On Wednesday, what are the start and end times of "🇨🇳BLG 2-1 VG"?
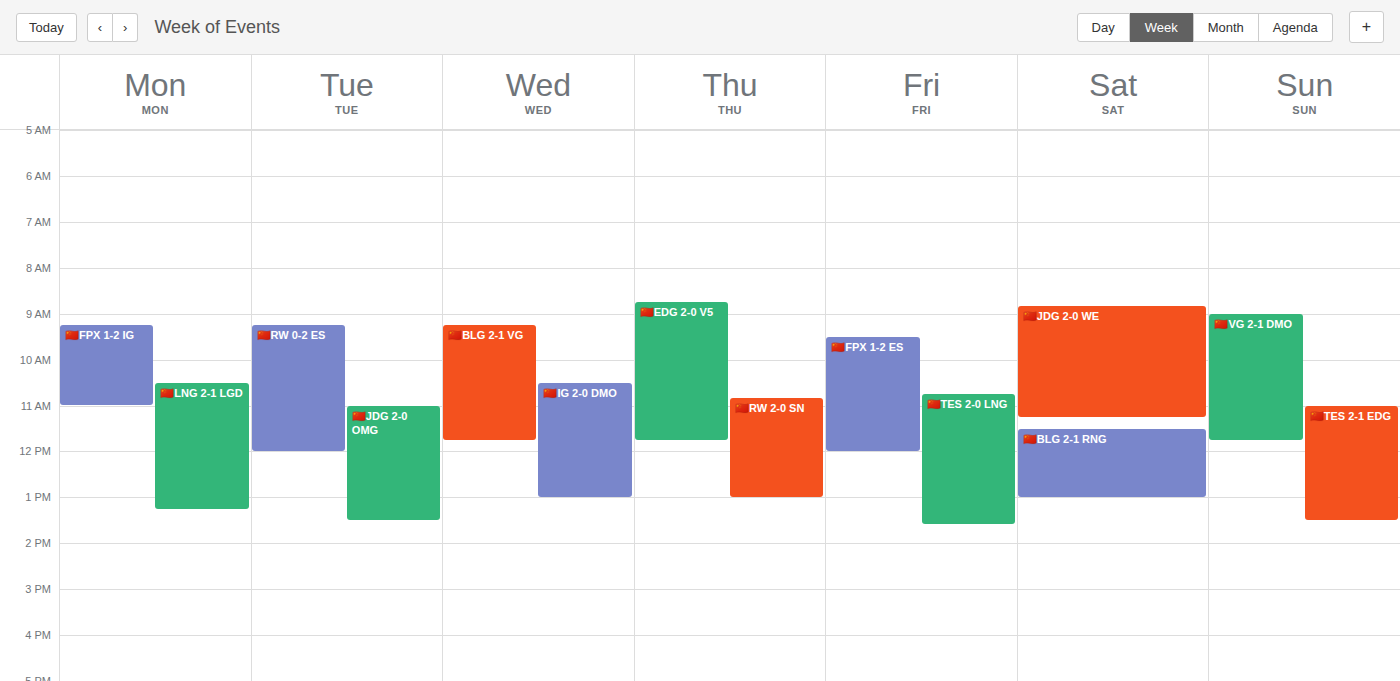
9:15 AM to 11:45 AM